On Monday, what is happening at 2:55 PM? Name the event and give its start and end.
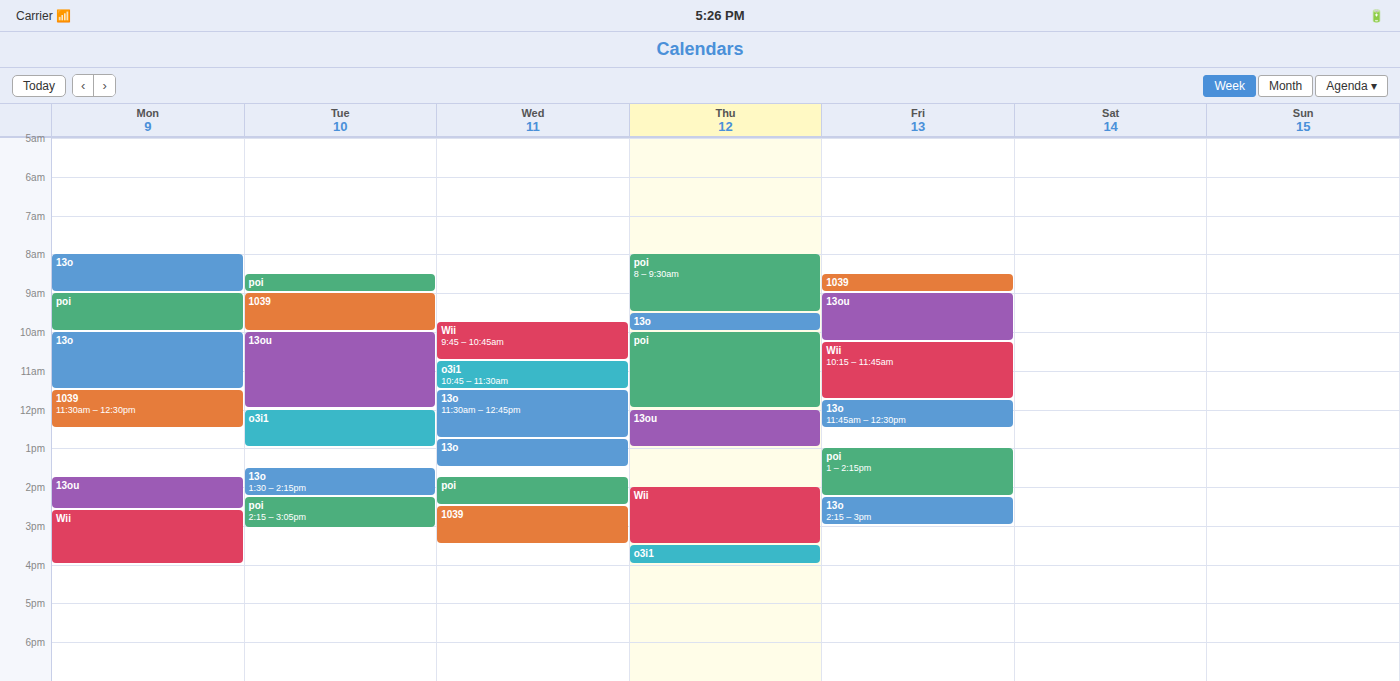
"Wii", 2:35 PM to 4:00 PM